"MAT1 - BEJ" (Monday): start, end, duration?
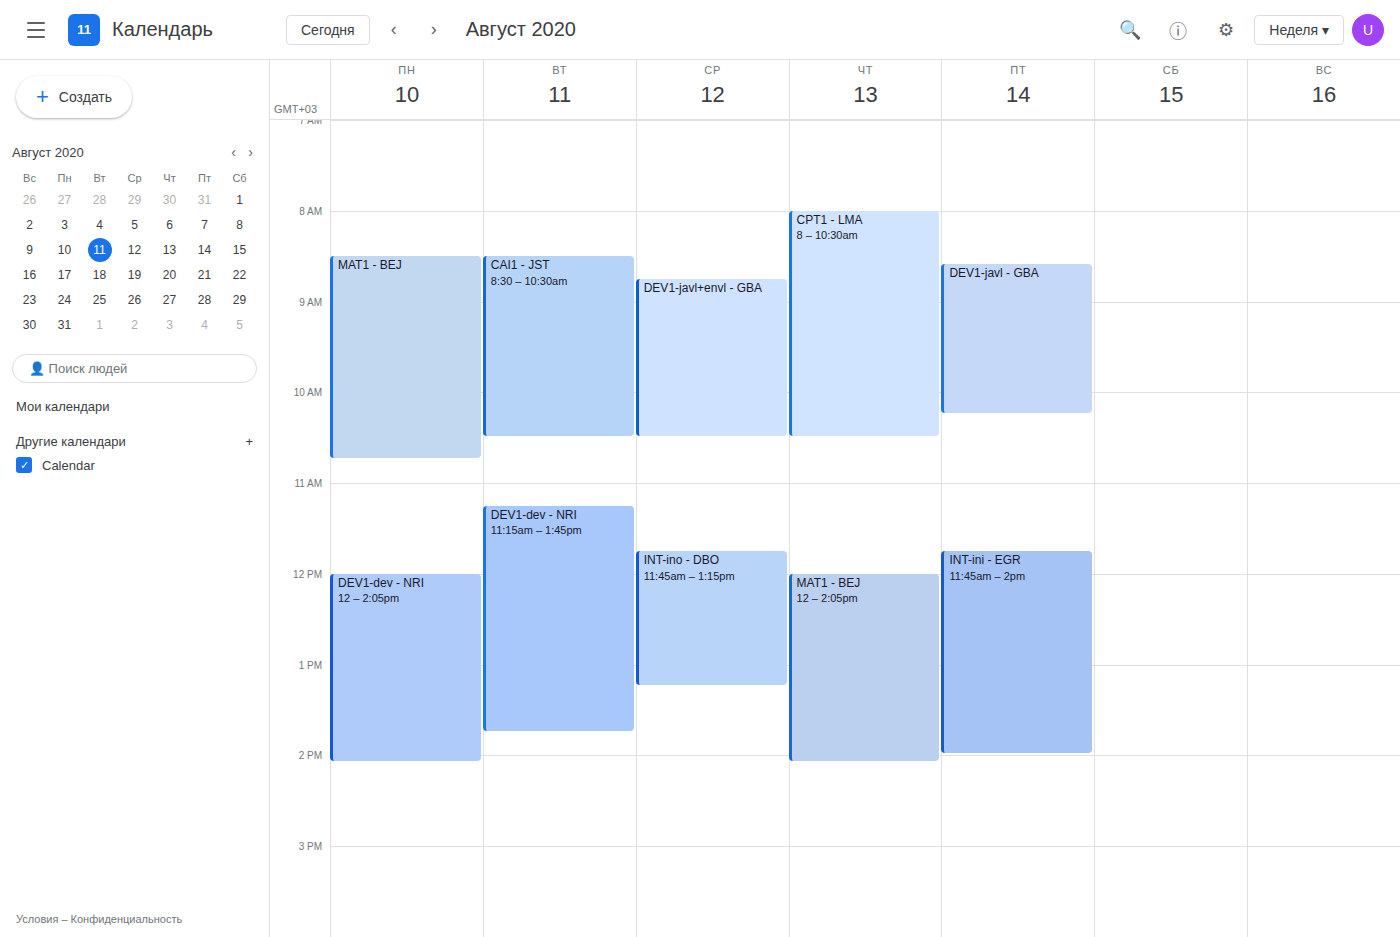
8:30 AM to 10:45 AM, 2 hours 15 minutes